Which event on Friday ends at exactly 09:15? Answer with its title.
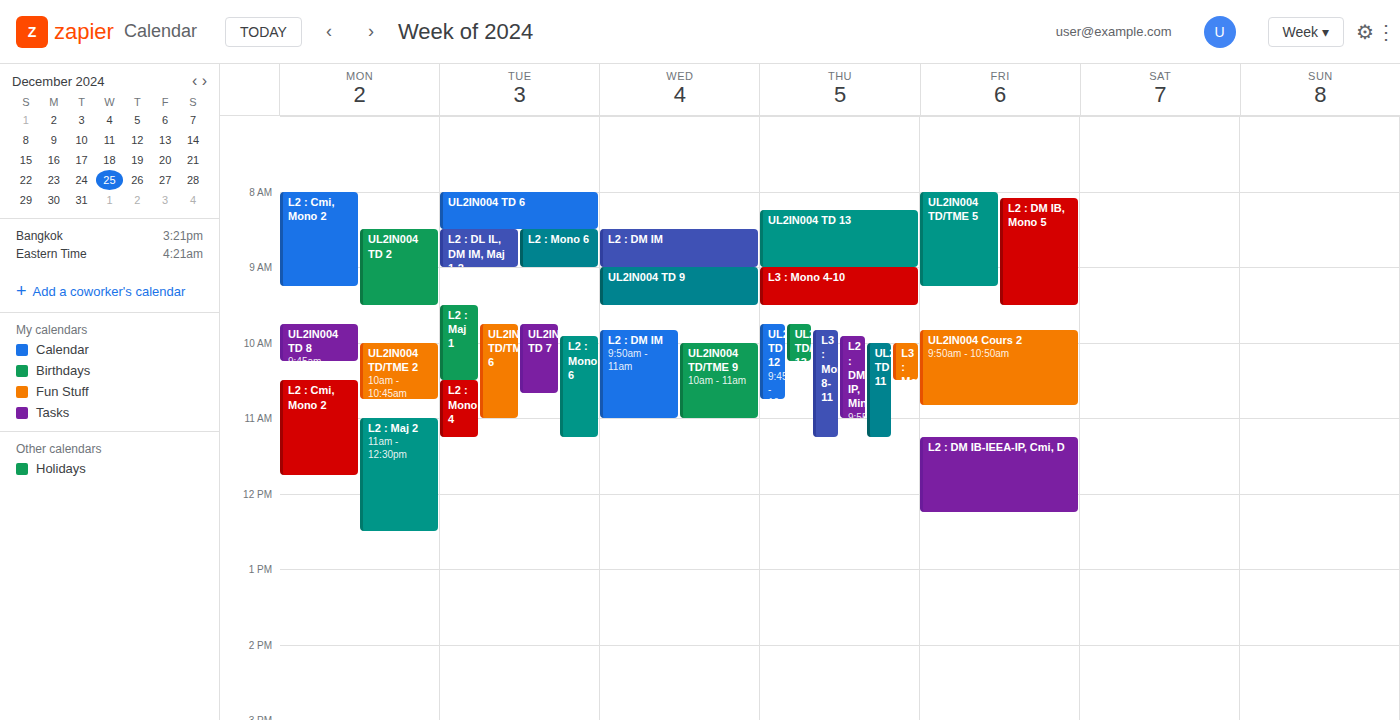
"UL2IN004 TD/TME 5"